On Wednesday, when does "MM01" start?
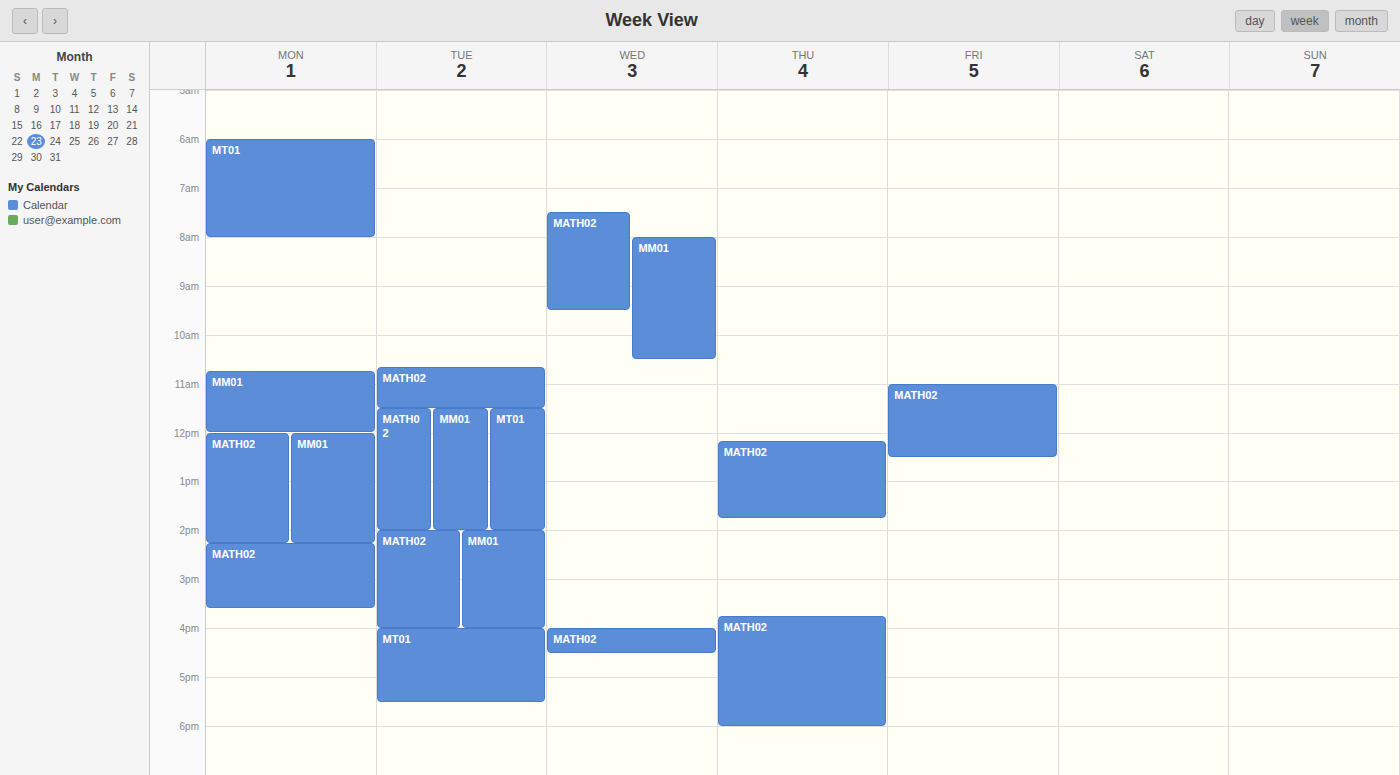
8:00 AM